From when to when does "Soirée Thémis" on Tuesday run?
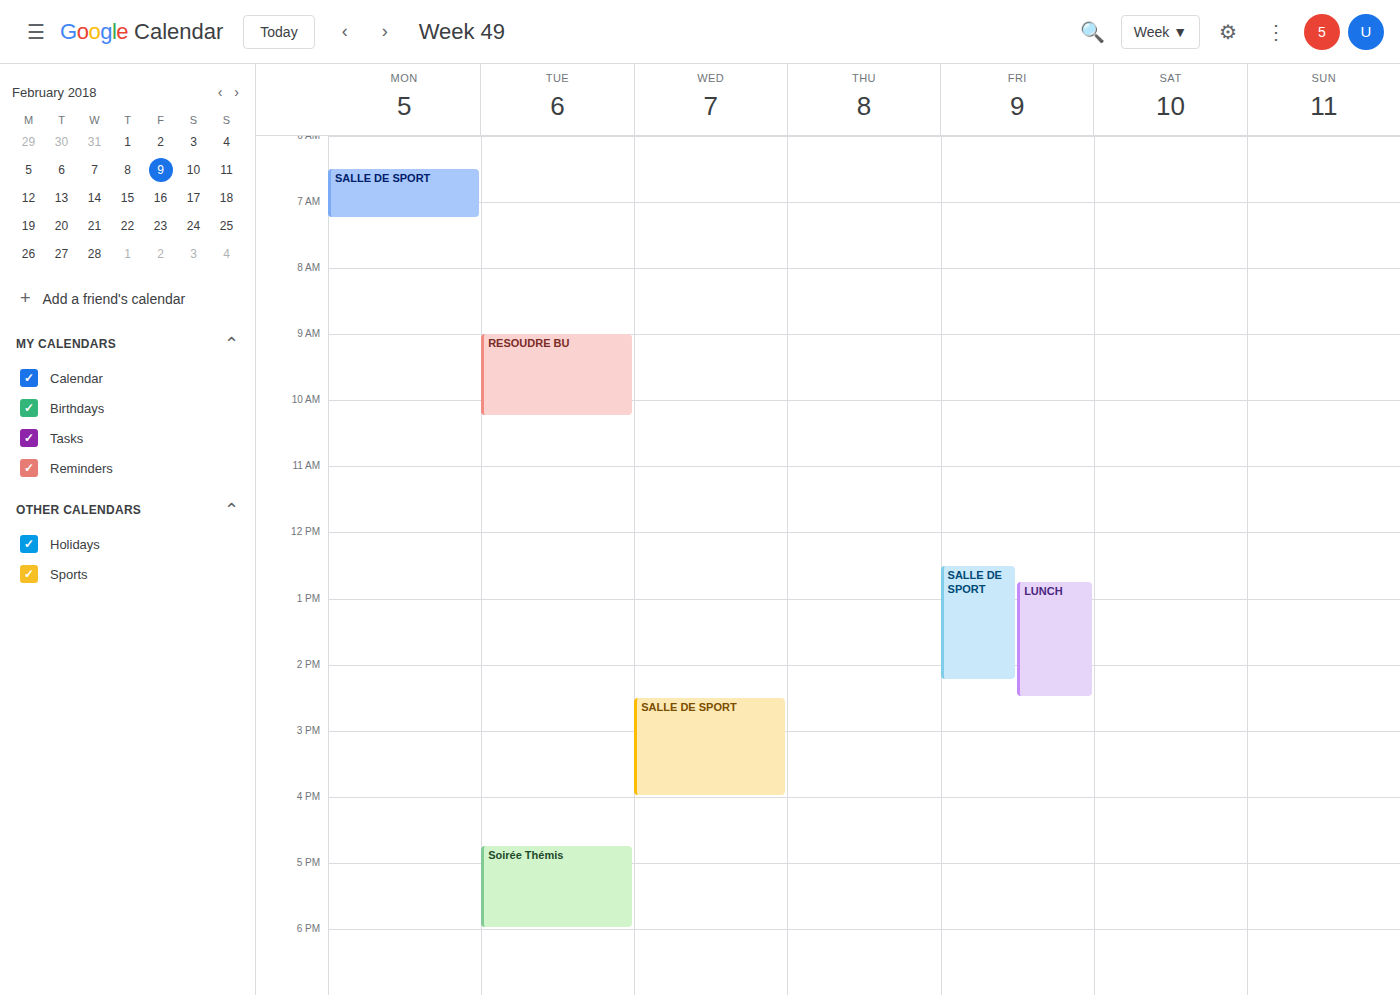
4:45 PM to 6:00 PM